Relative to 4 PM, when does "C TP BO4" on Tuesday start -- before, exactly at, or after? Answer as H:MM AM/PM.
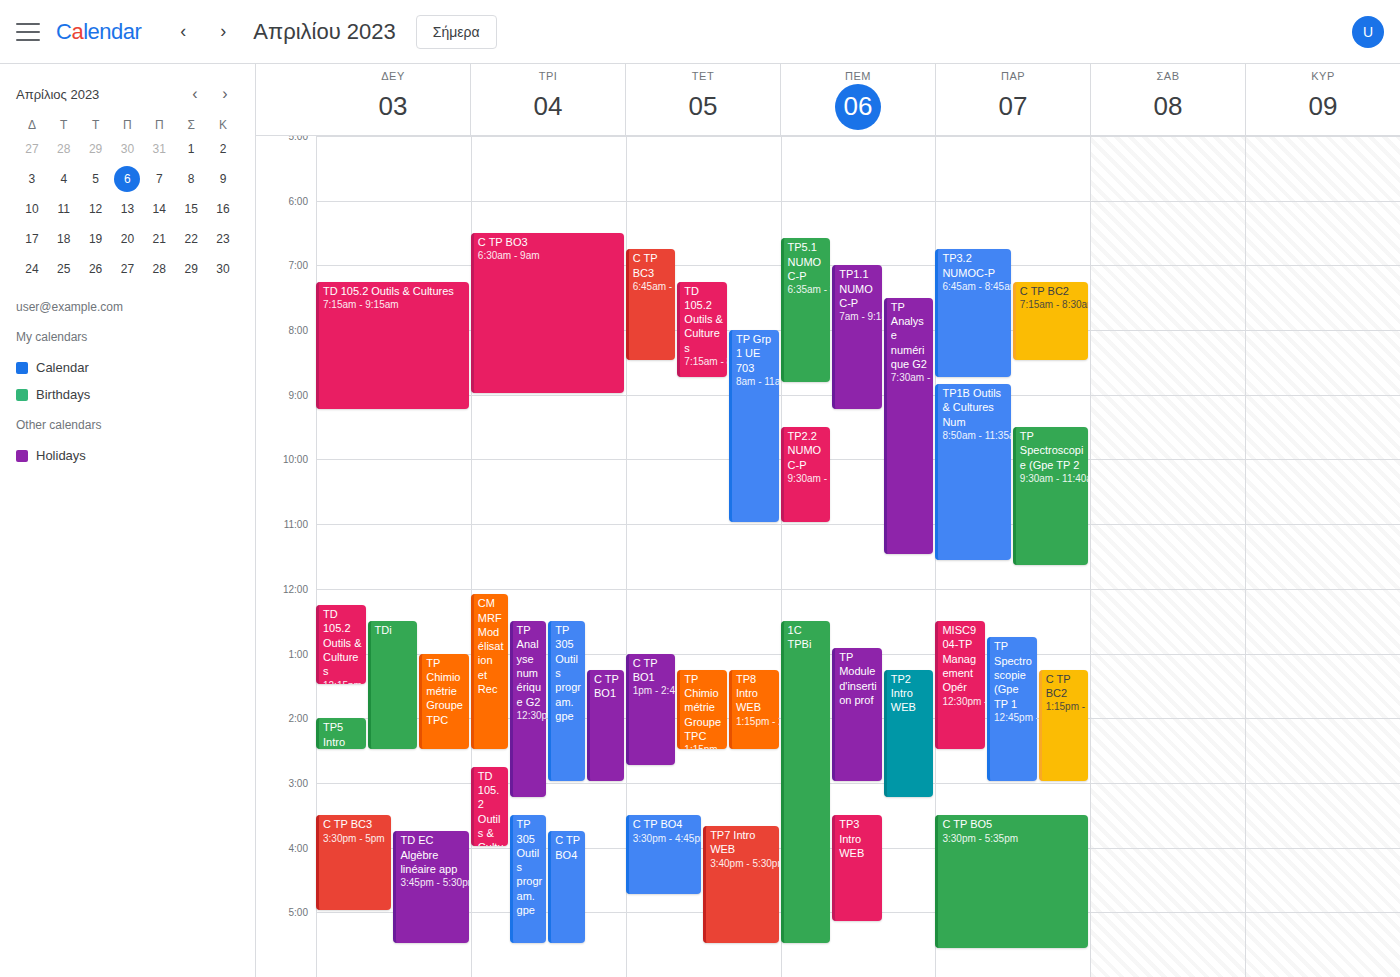
3:45 PM -- before 4 PM, 15 minutes above the 4 PM line.